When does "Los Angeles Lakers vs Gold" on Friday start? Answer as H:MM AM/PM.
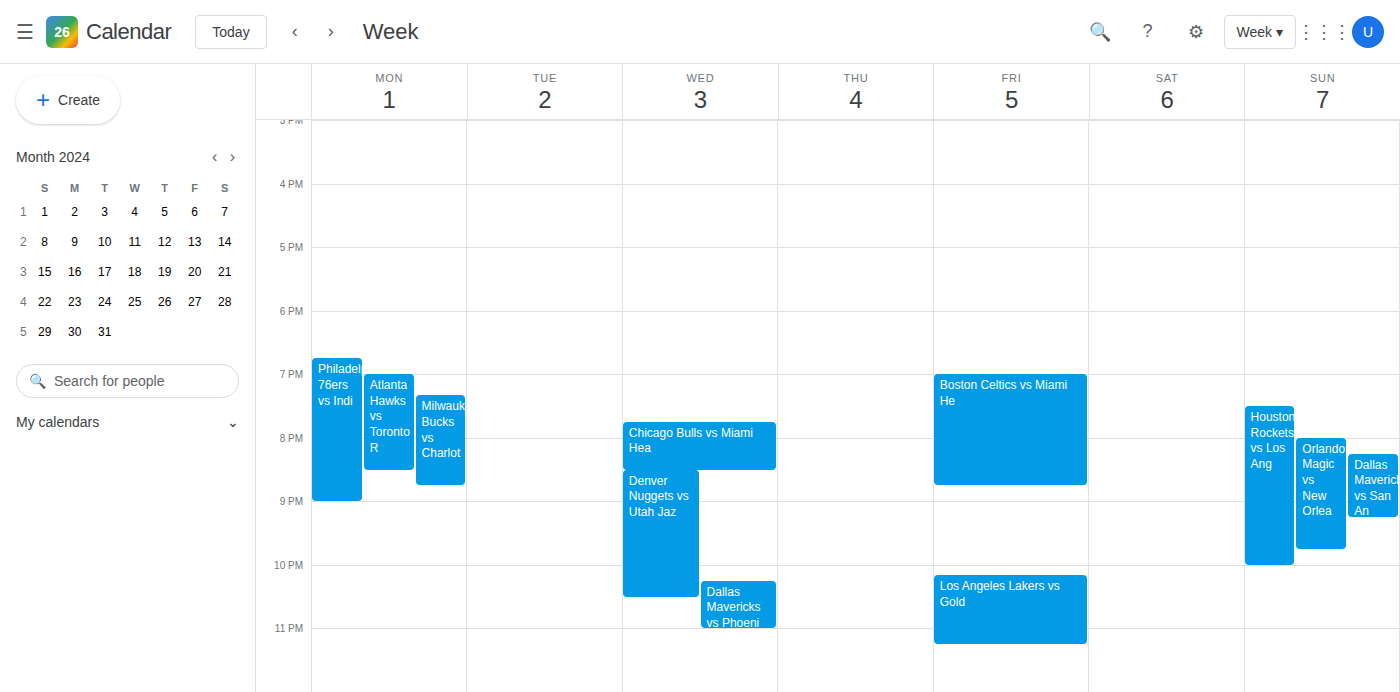
10:10 PM